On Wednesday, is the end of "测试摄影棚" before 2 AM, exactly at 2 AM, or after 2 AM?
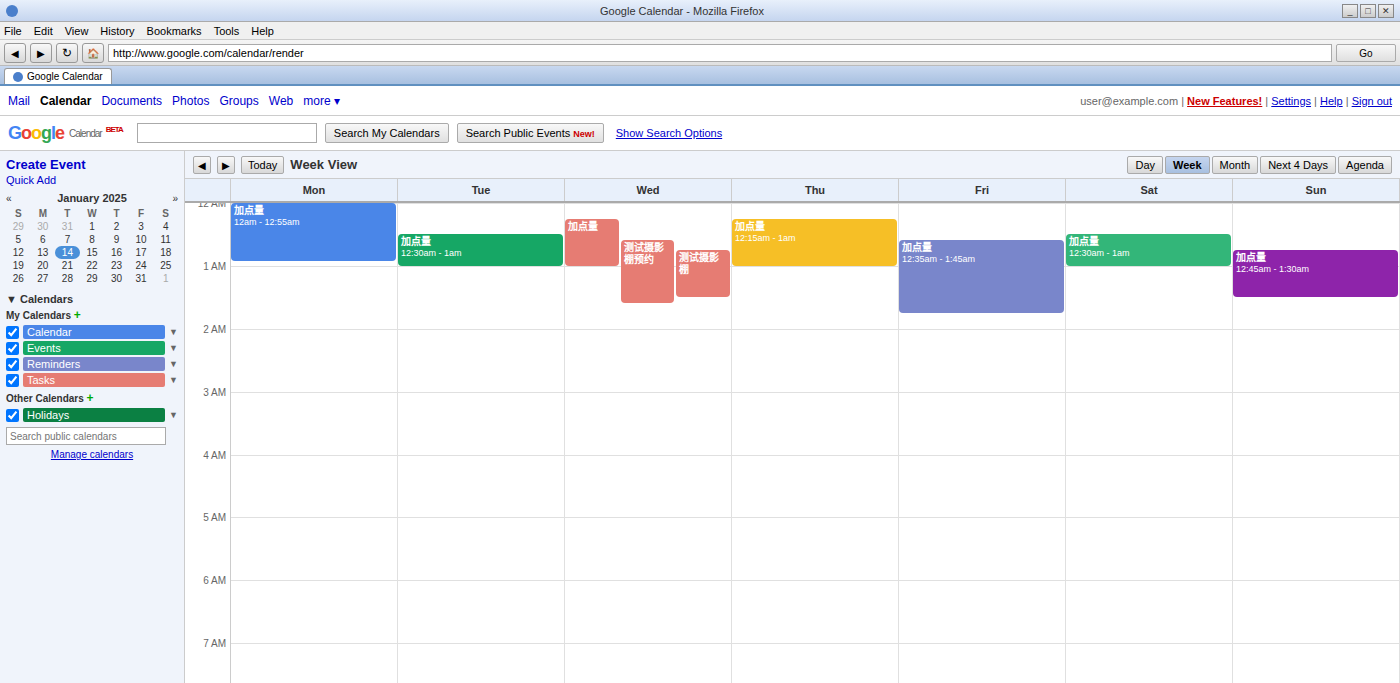
1:30 AM -- before 2 AM, 30 minutes above the 2 AM line.